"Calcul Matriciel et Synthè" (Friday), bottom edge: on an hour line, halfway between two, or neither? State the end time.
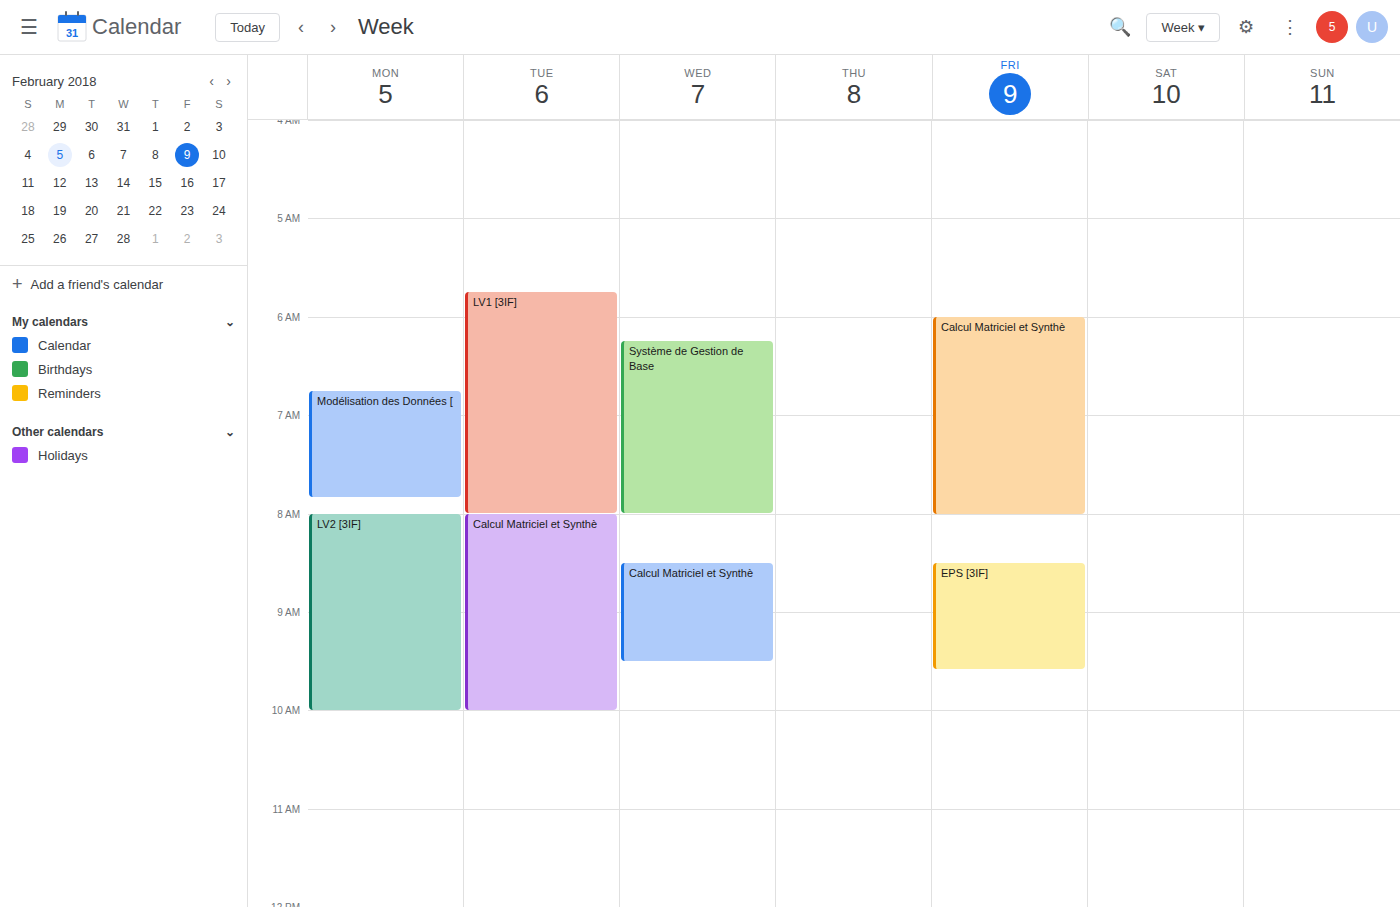
08:00 -- exactly on the 08:00 line.